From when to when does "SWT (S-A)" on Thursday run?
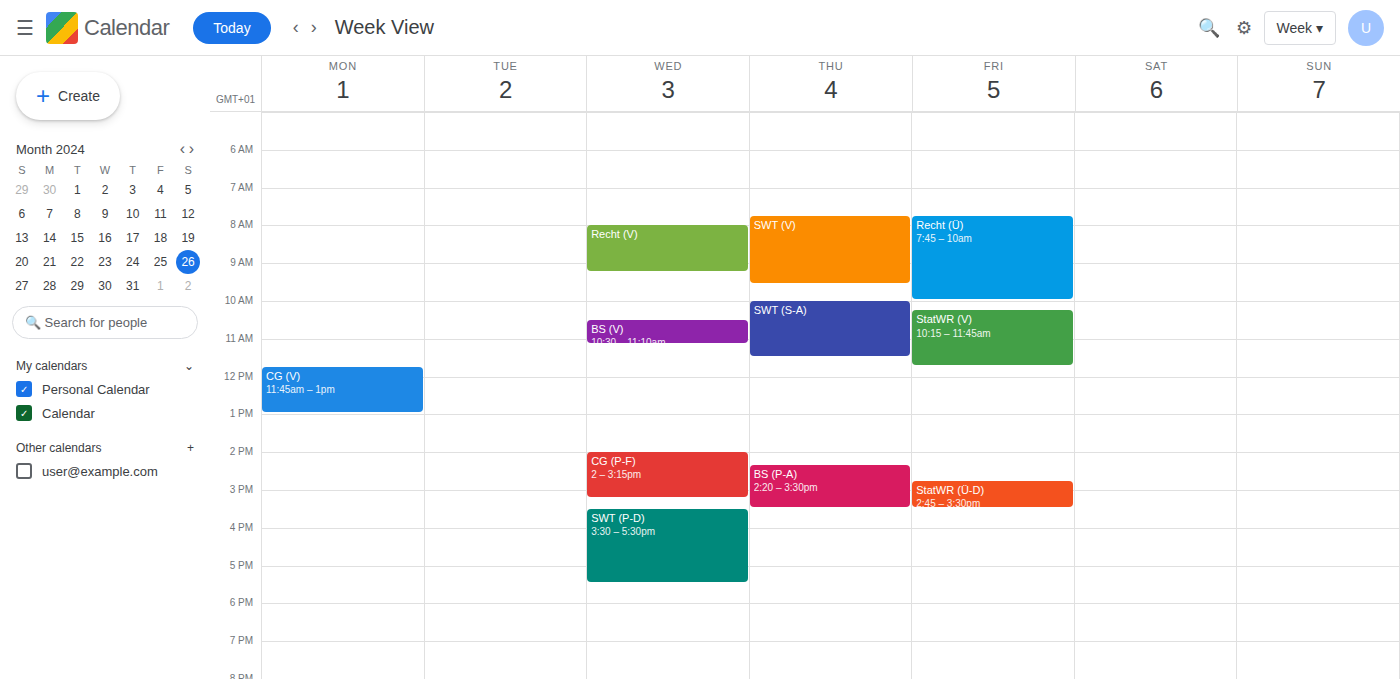
10:00 AM to 11:30 AM